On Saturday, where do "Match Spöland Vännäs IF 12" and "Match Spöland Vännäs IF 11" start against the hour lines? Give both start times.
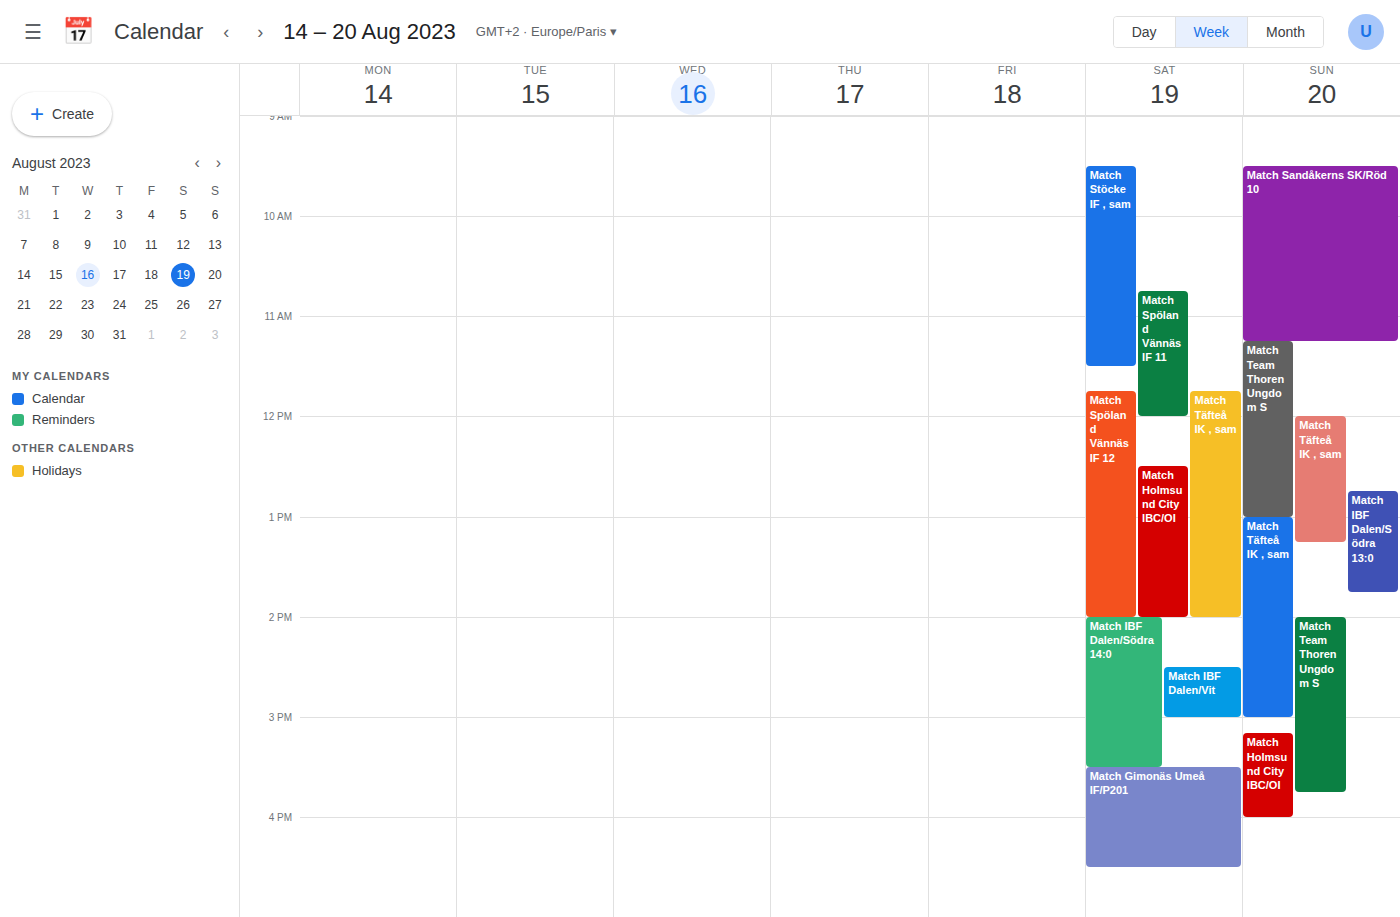
"Match Spöland Vännäs IF 12": 11:45 AM, neither: three quarters of the way from the 11 AM line to the 12 PM line. "Match Spöland Vännäs IF 11": 10:45 AM, neither: three quarters of the way from the 10 AM line to the 11 AM line.